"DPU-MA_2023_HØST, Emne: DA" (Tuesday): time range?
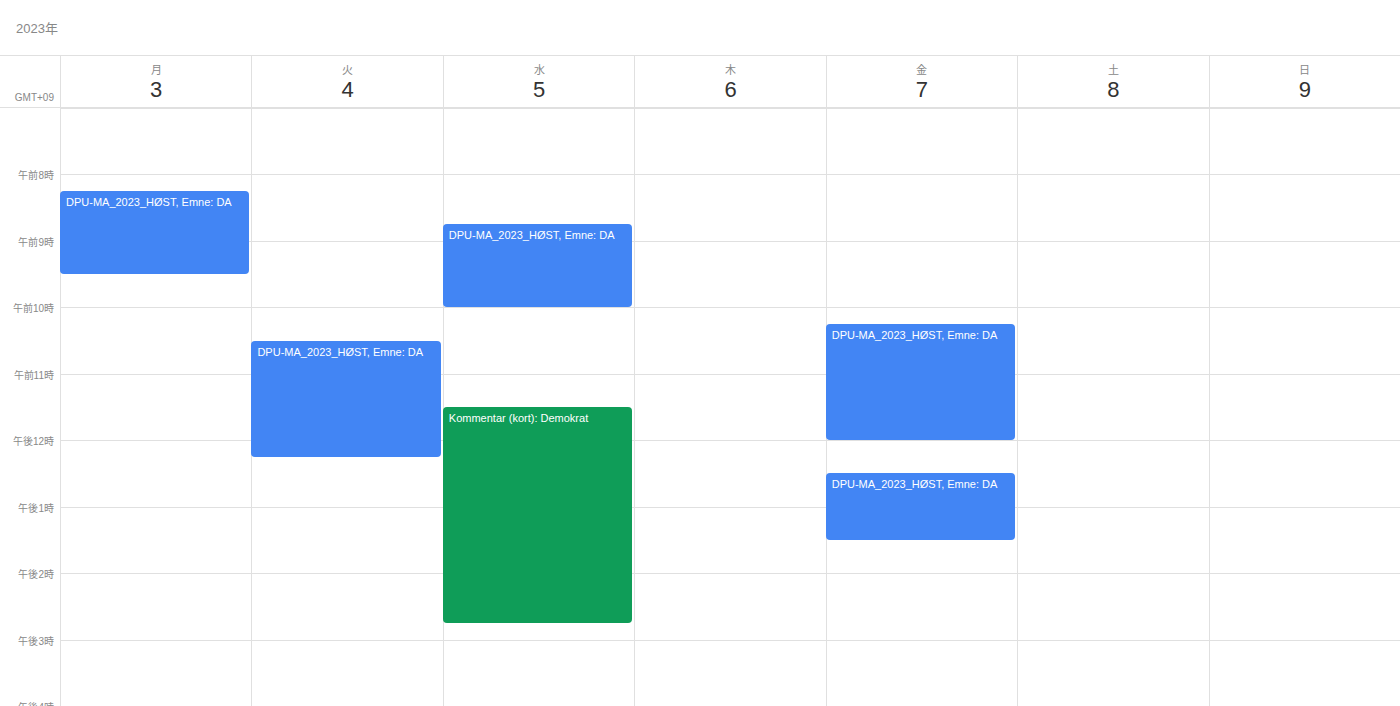
10:30 to 12:15